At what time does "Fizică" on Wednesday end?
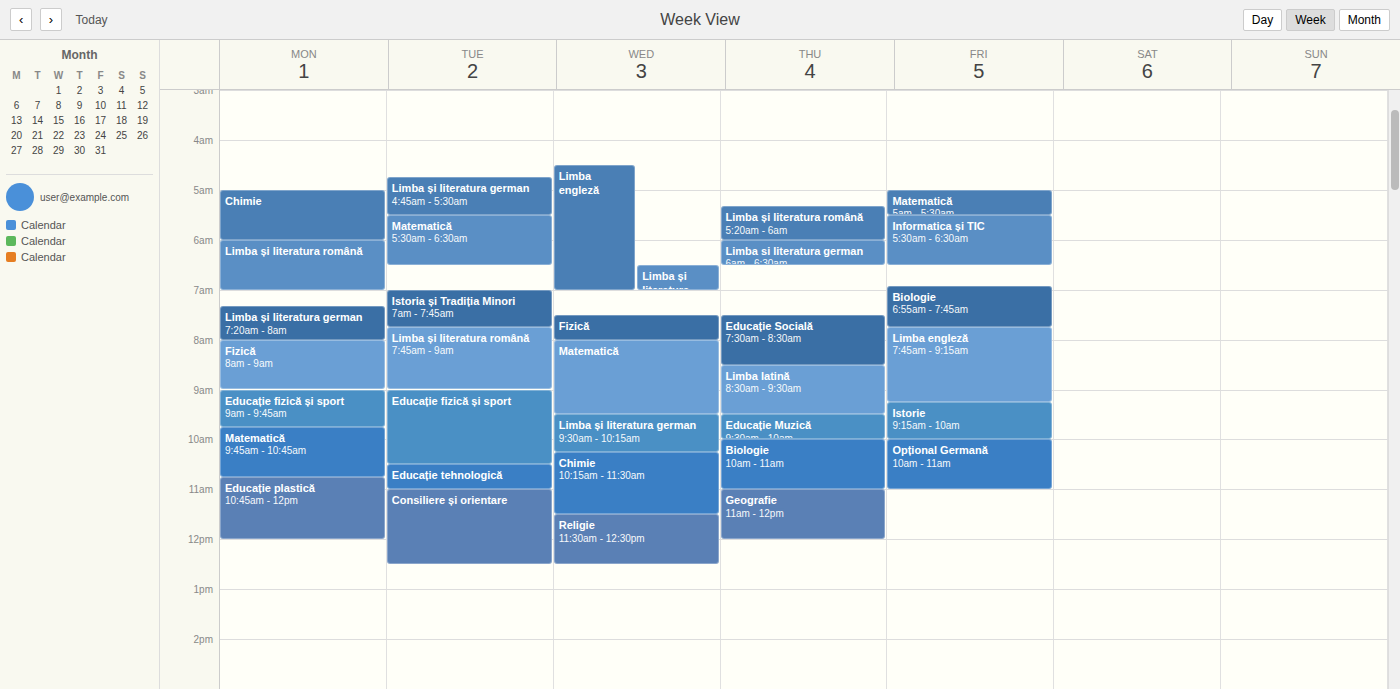
8:00 AM